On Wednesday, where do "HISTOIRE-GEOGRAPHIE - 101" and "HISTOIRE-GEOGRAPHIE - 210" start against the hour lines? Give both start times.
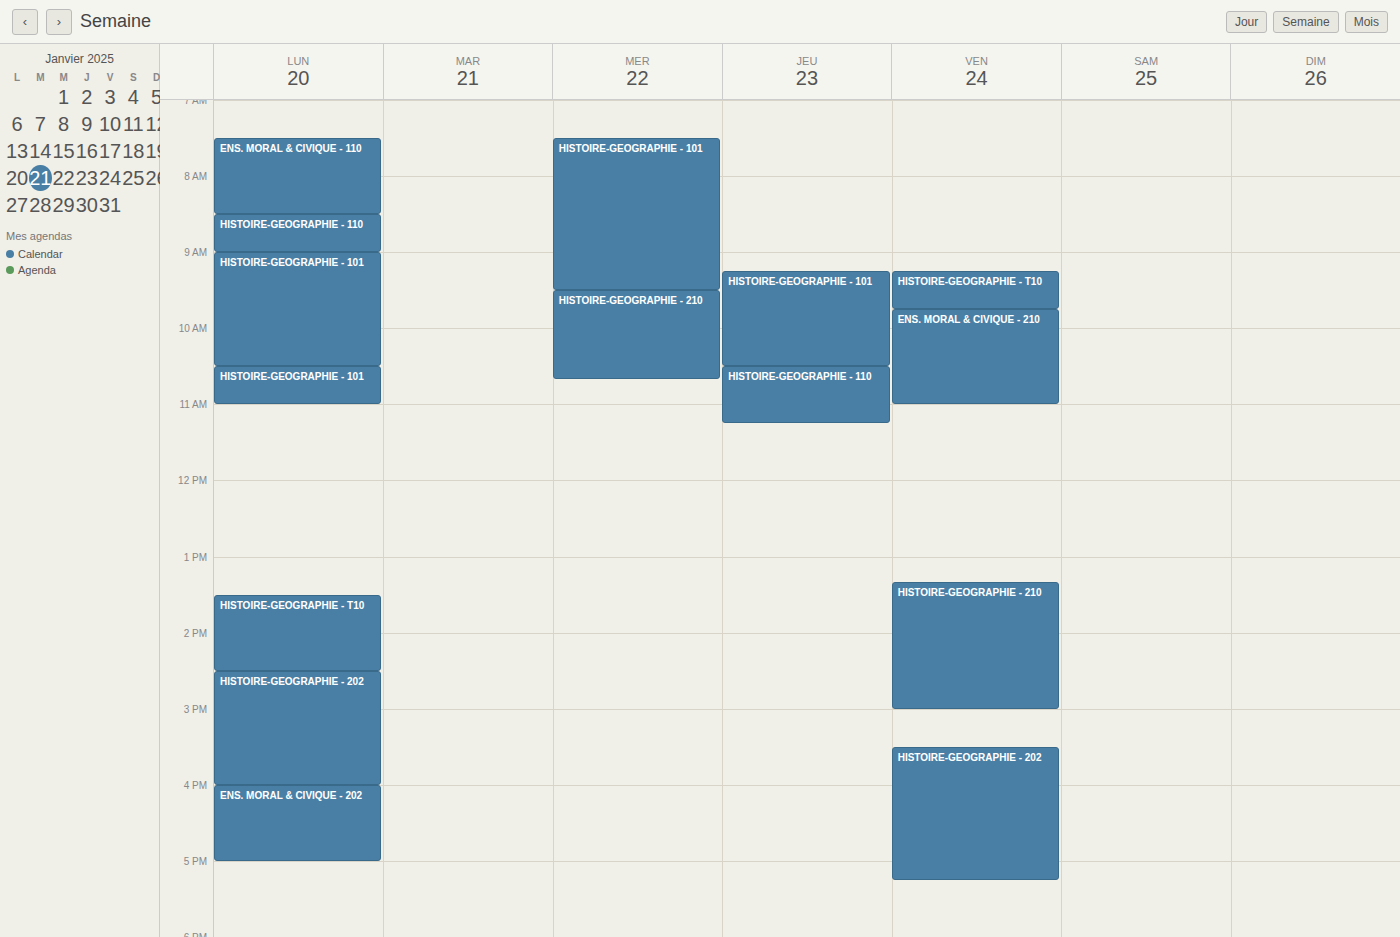
"HISTOIRE-GEOGRAPHIE - 101": 7:30 AM, halfway between the 7 AM and 8 AM lines. "HISTOIRE-GEOGRAPHIE - 210": 9:30 AM, halfway between the 9 AM and 10 AM lines.